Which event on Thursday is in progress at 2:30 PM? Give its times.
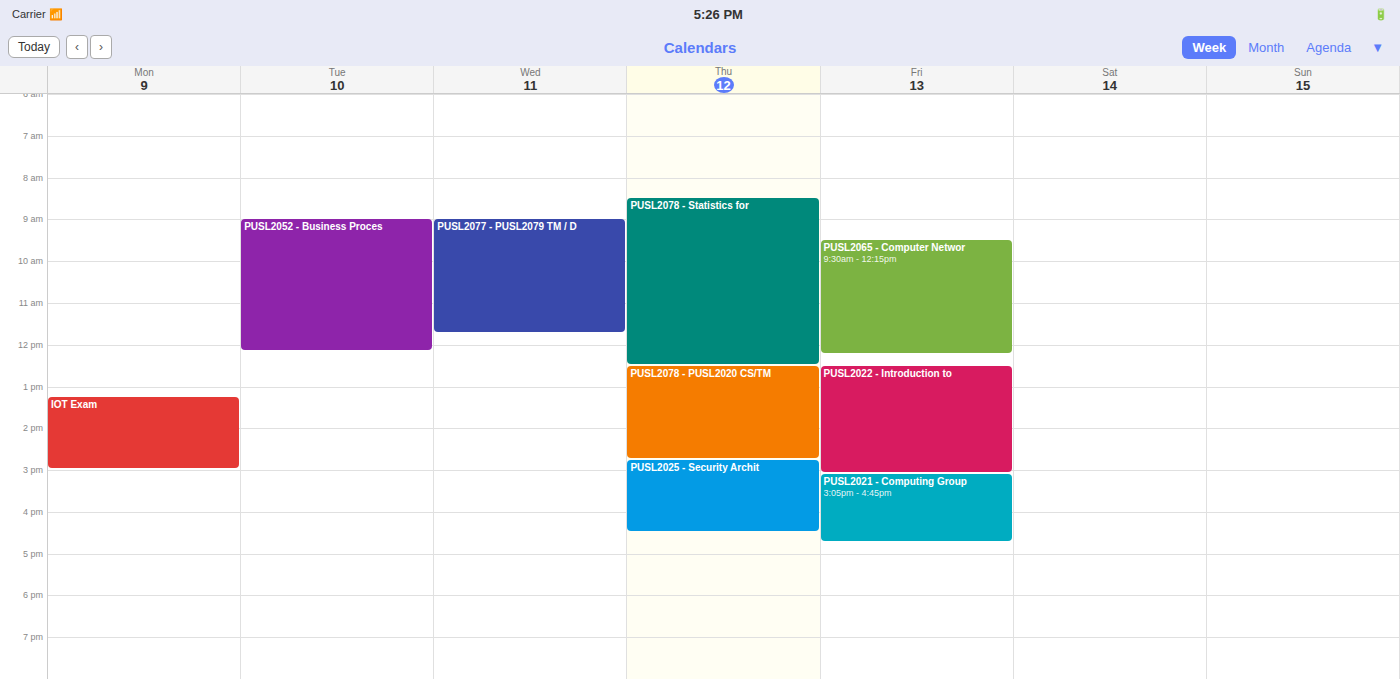
"PUSL2078 - PUSL2020 CS/TM", 12:30 PM to 2:45 PM